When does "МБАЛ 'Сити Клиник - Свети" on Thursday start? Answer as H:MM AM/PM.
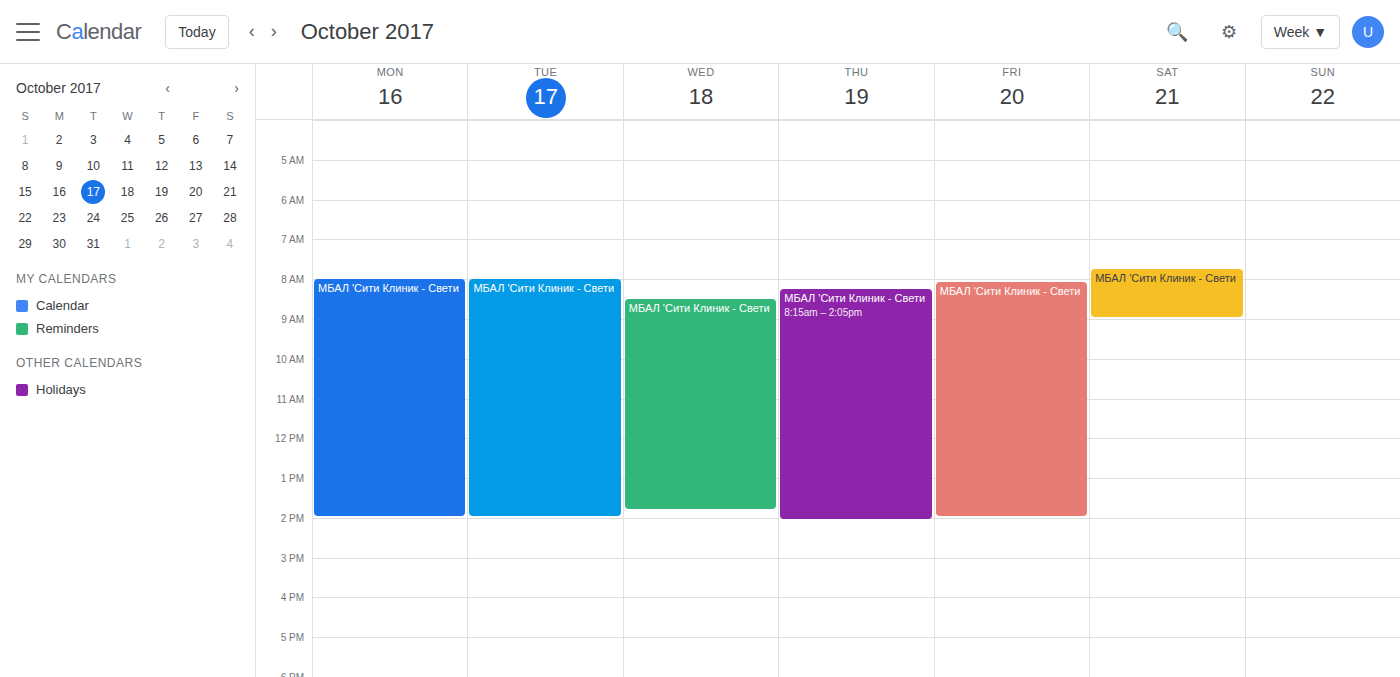
8:15 AM